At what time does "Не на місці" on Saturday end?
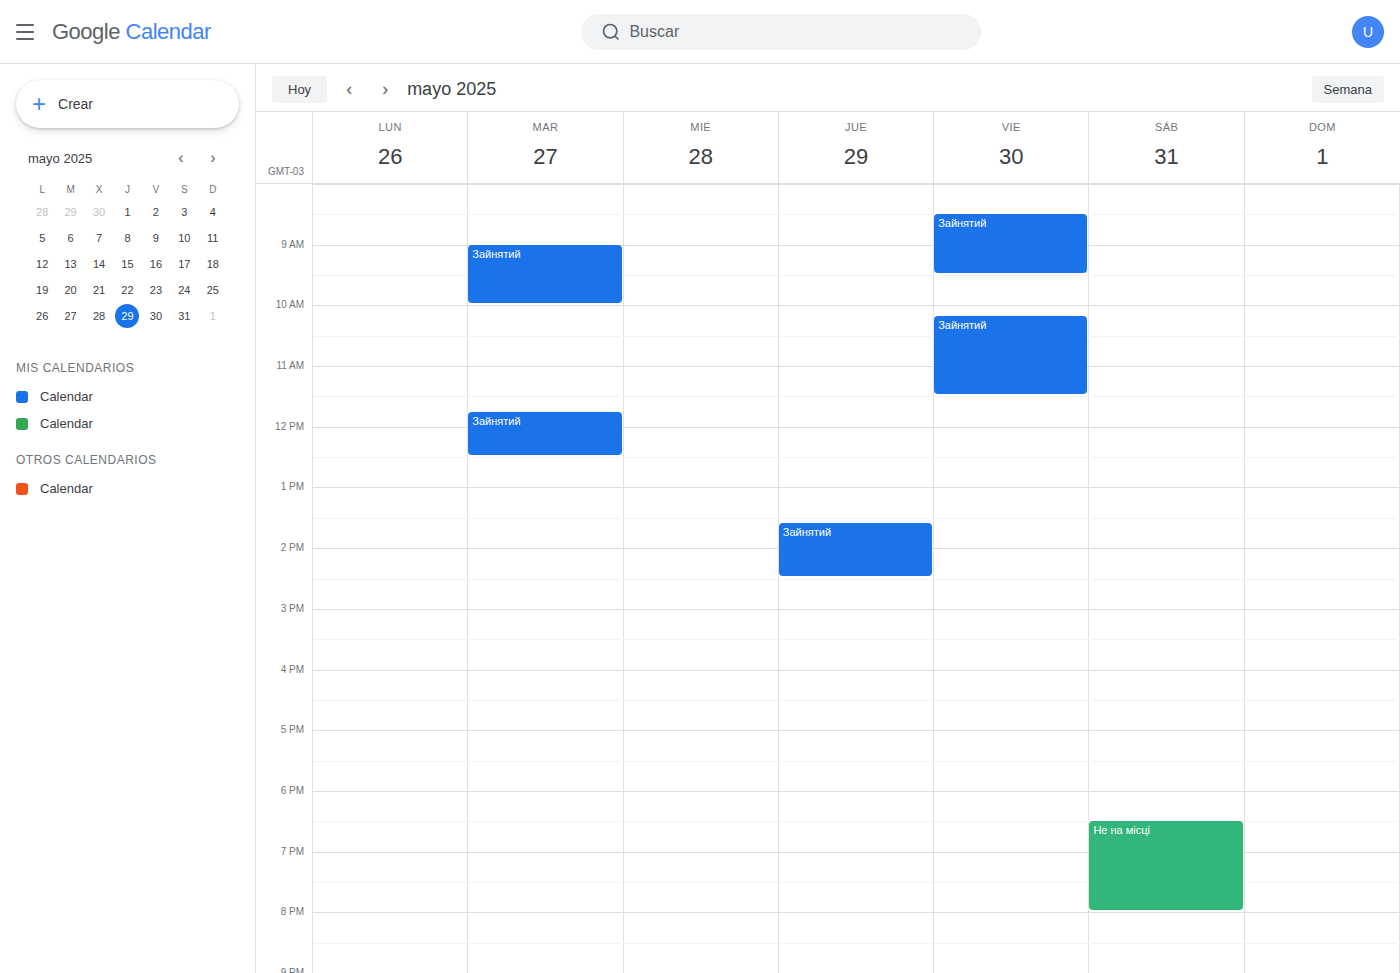
8:00 PM